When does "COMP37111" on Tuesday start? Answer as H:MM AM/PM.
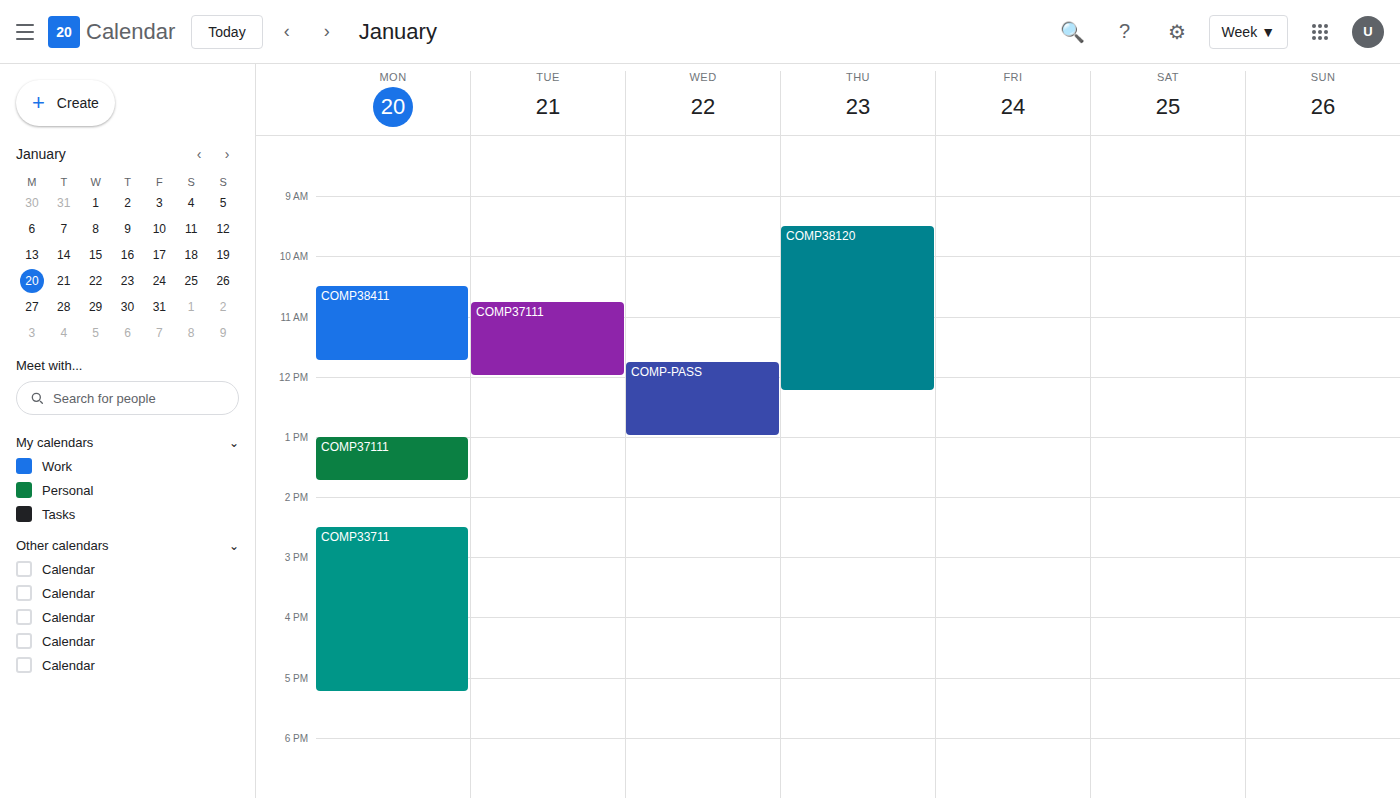
10:45 AM